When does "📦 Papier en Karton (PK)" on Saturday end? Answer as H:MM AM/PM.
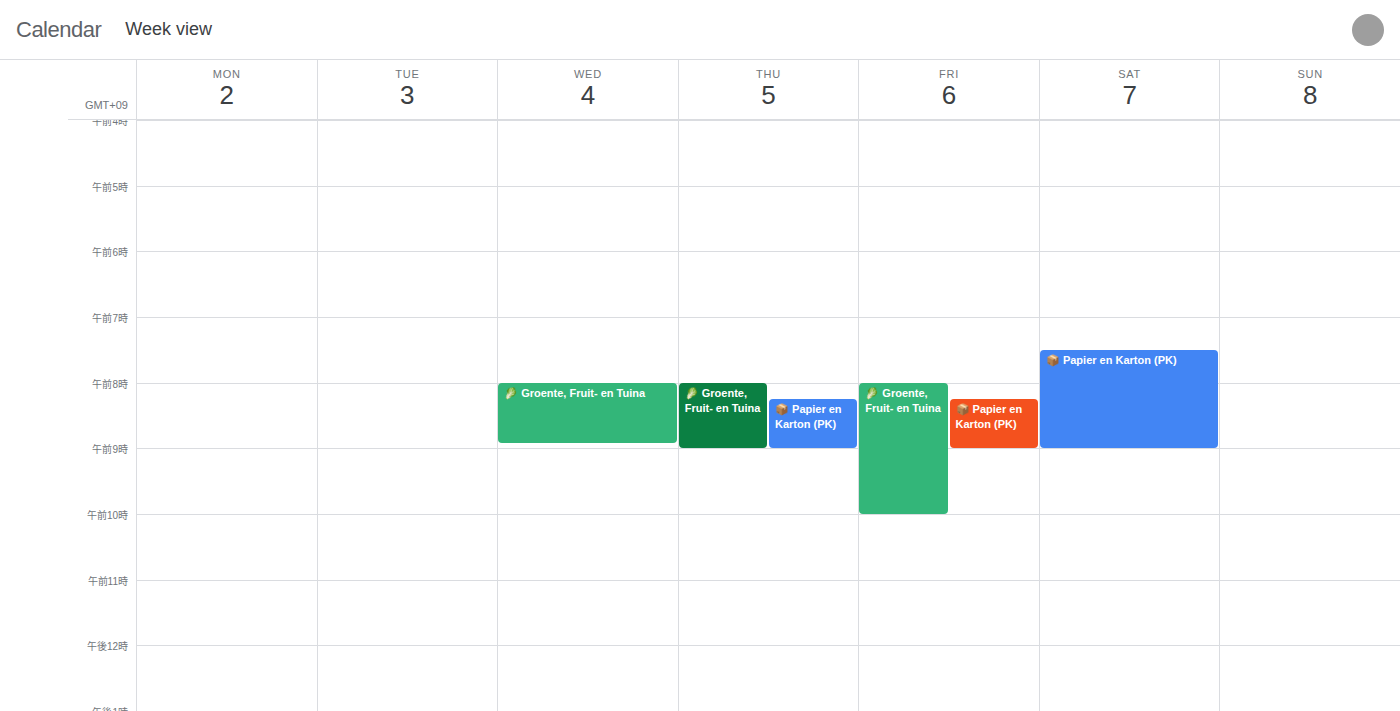
9:00 AM